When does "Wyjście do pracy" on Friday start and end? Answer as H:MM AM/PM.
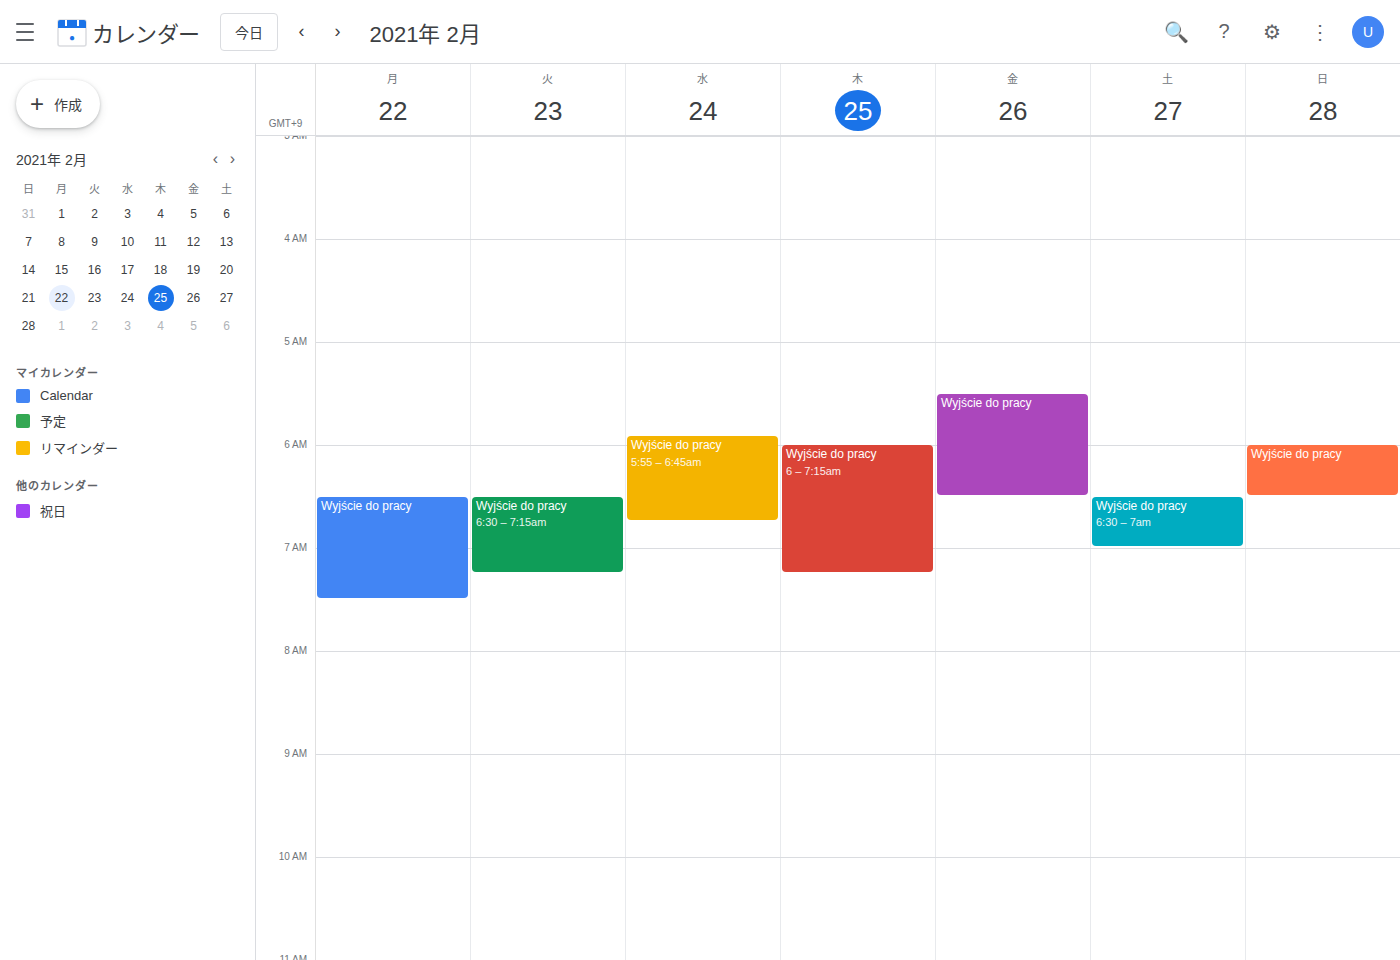
5:30 AM to 6:30 AM